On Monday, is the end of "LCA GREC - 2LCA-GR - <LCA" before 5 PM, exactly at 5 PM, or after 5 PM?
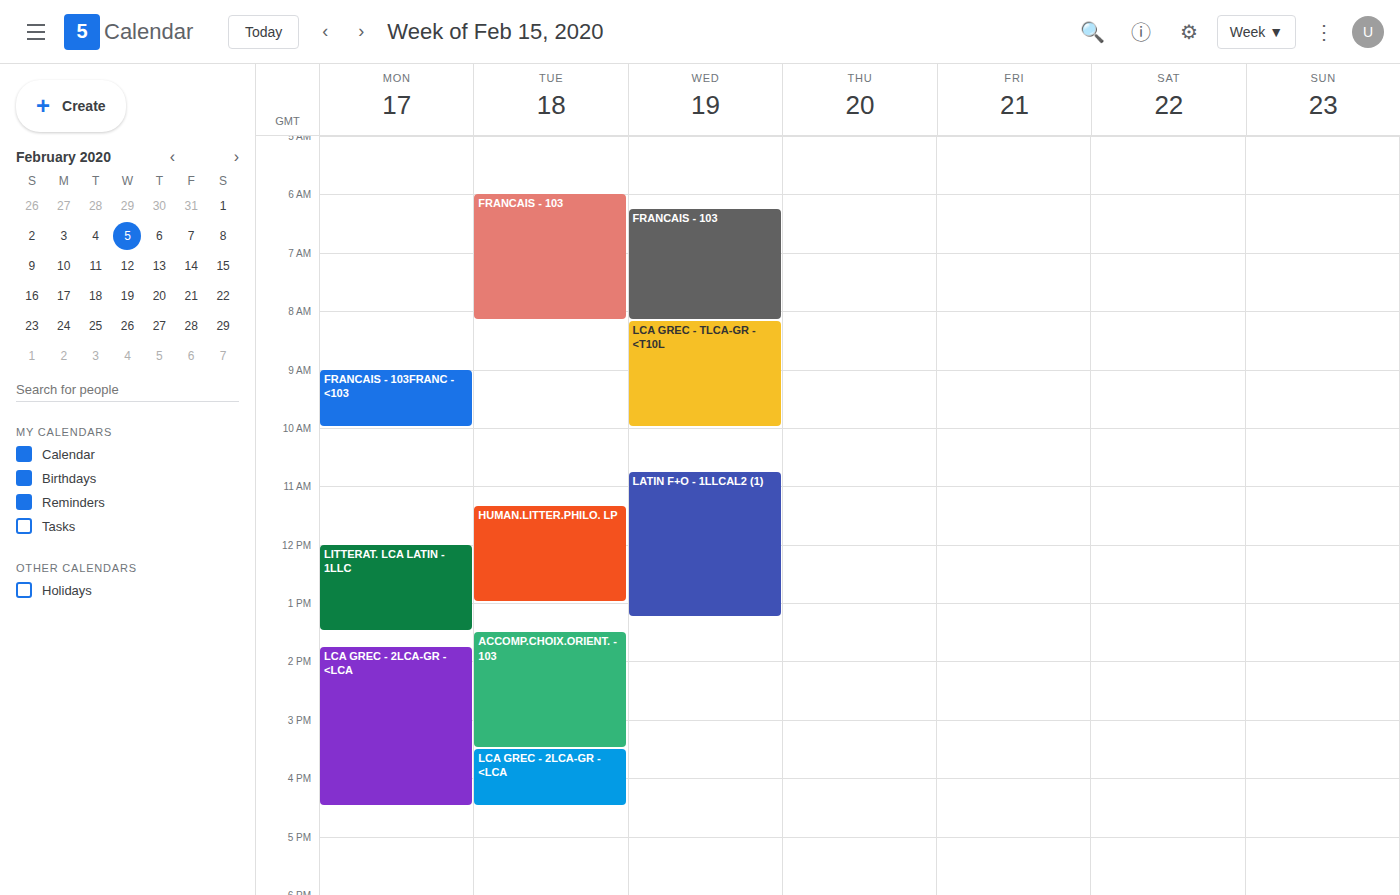
4:30 PM -- before 5 PM, 30 minutes above the 5 PM line.